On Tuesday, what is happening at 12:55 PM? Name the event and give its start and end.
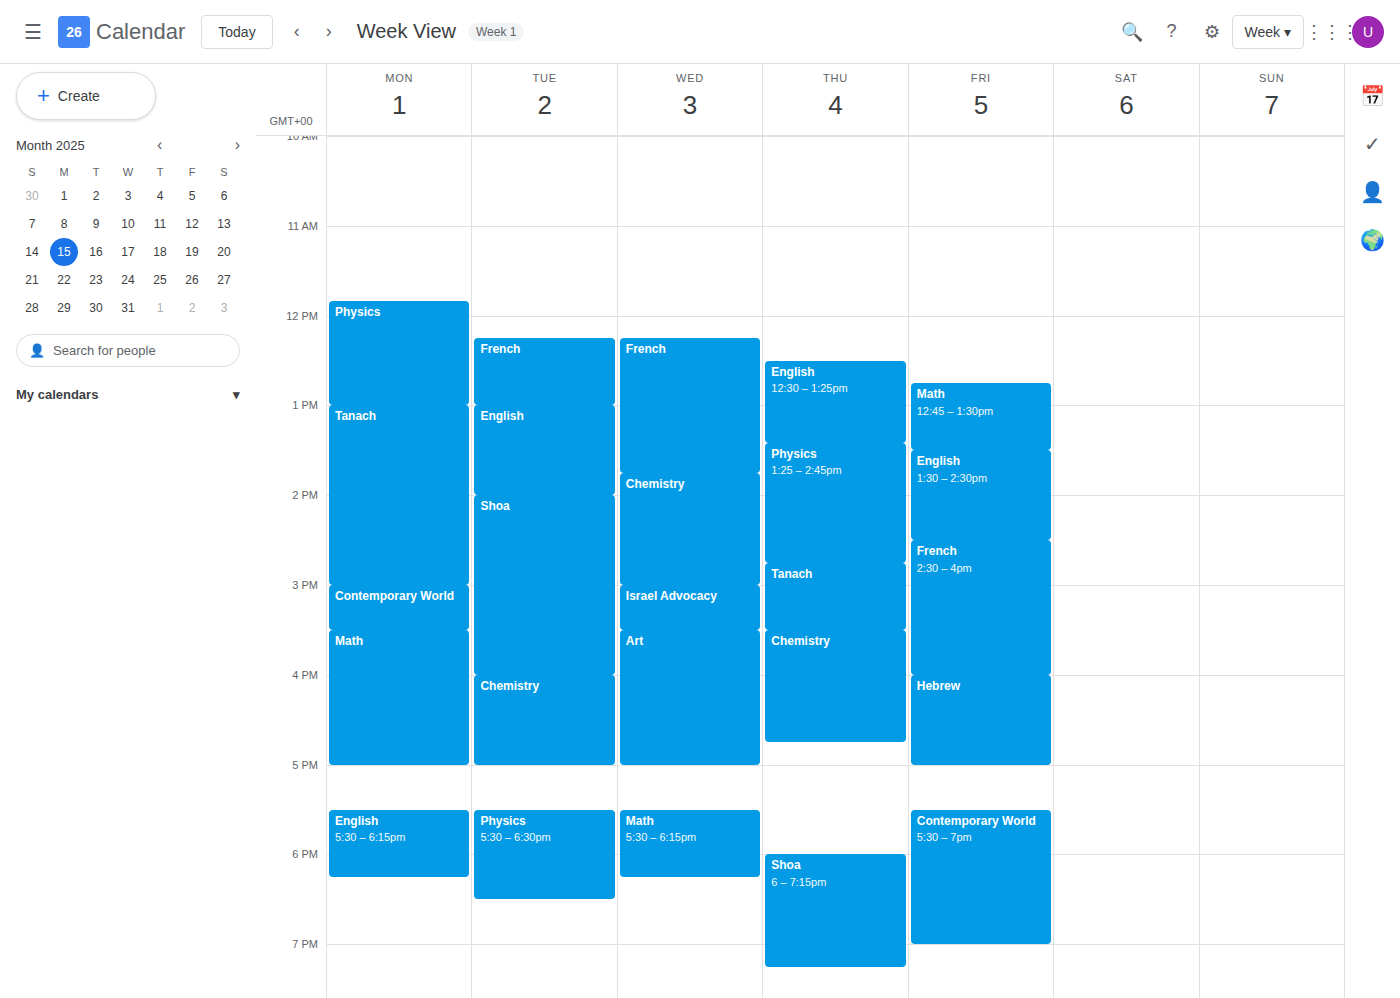
"French", 12:15 PM to 1:00 PM